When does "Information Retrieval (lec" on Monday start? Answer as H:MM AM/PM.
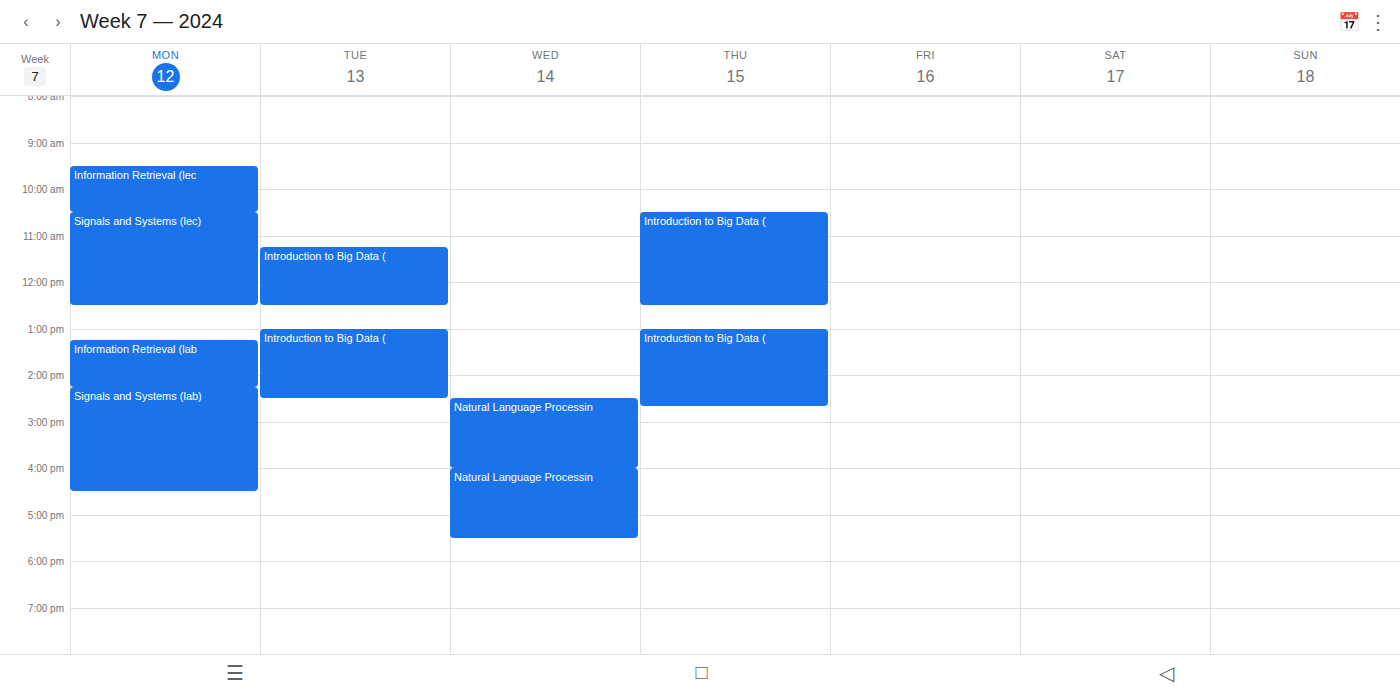
9:30 AM